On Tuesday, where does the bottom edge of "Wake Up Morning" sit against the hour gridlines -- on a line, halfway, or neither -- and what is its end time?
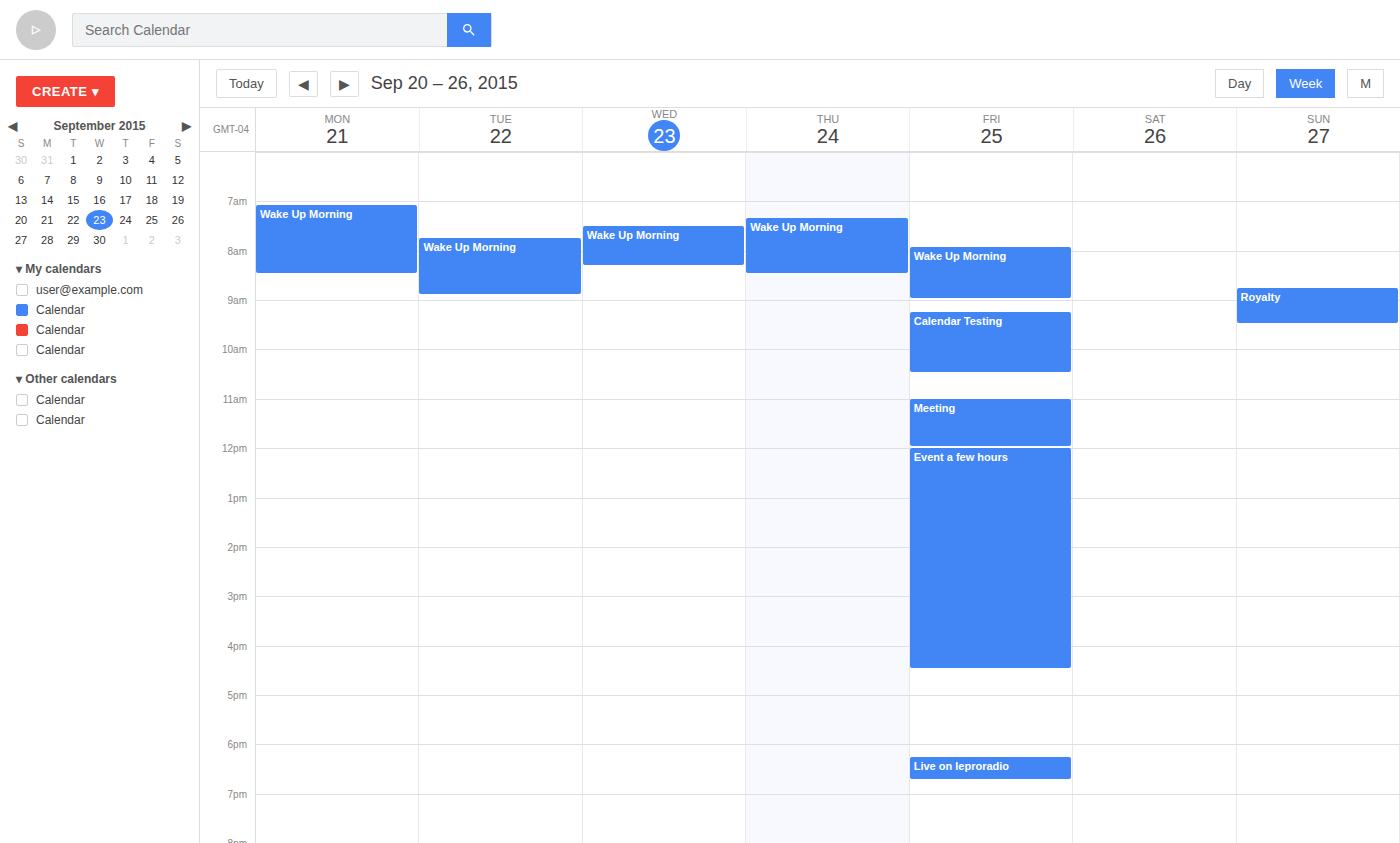
08:55 -- neither: 55 minutes below the 08:00 line and 5 minutes above the 09:00 line.